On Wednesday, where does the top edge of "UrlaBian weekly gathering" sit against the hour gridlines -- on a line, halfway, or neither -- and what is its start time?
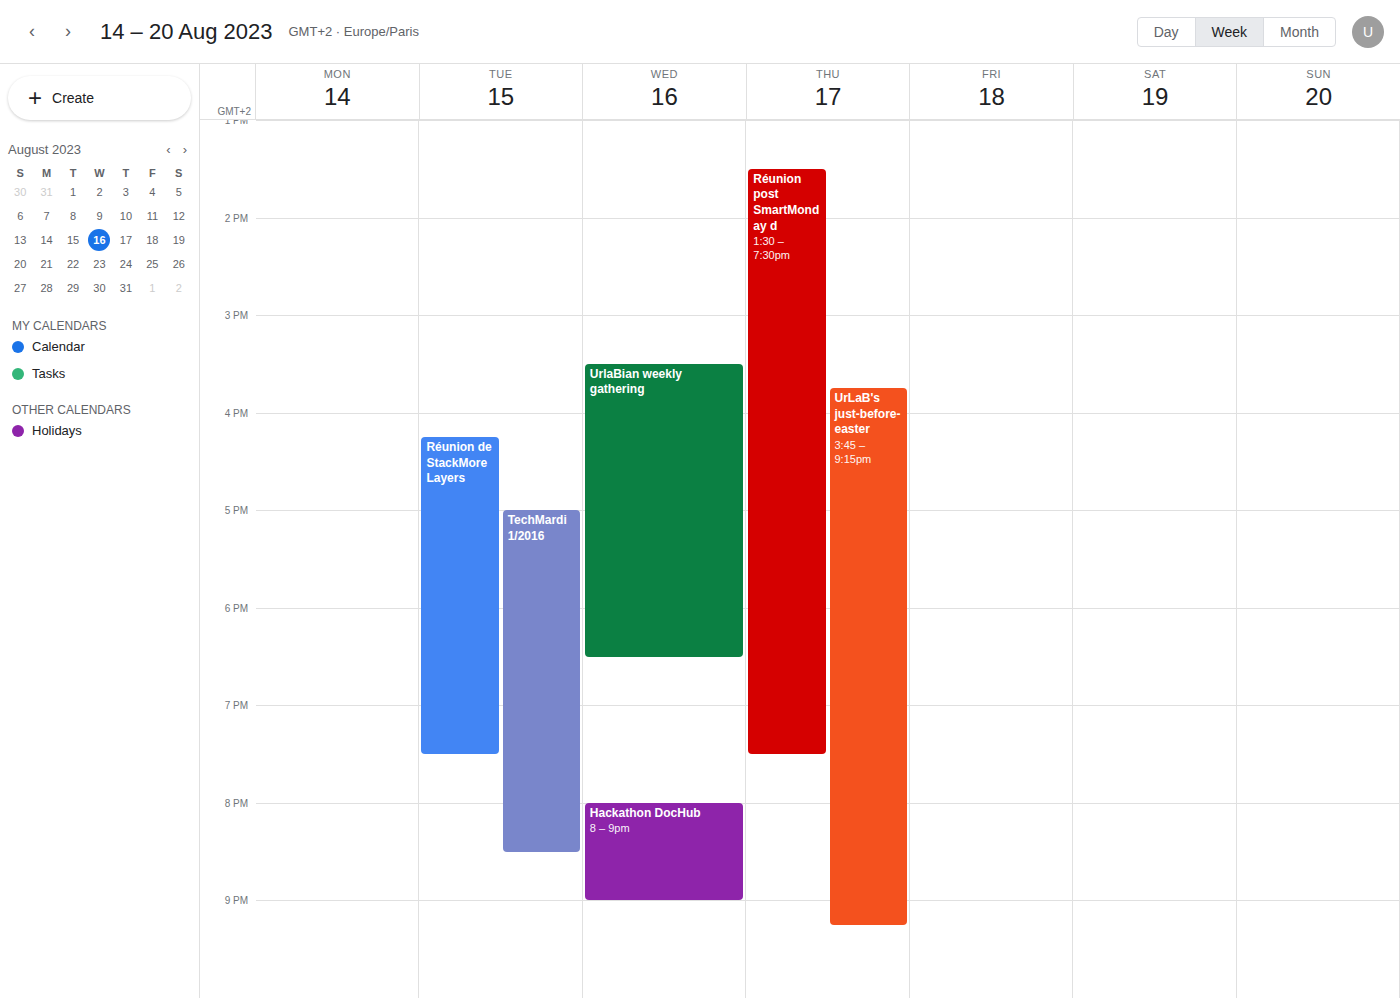
3:30 PM -- halfway between the 3 PM and 4 PM lines.